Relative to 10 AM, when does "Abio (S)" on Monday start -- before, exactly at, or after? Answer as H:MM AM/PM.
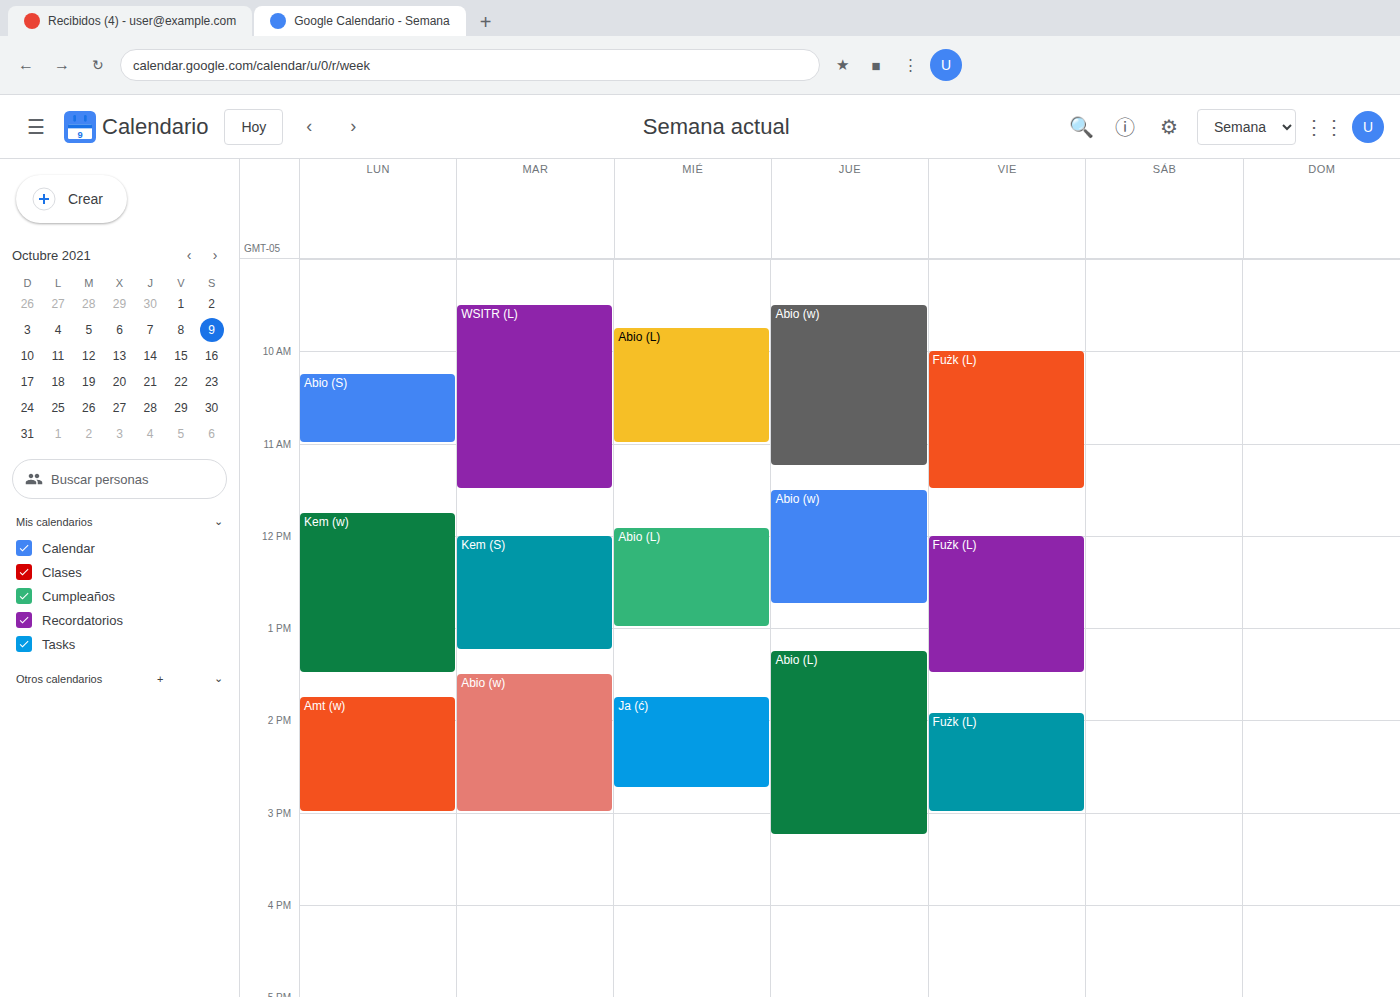
10:15 AM -- after 10 AM, 15 minutes below the 10 AM line.